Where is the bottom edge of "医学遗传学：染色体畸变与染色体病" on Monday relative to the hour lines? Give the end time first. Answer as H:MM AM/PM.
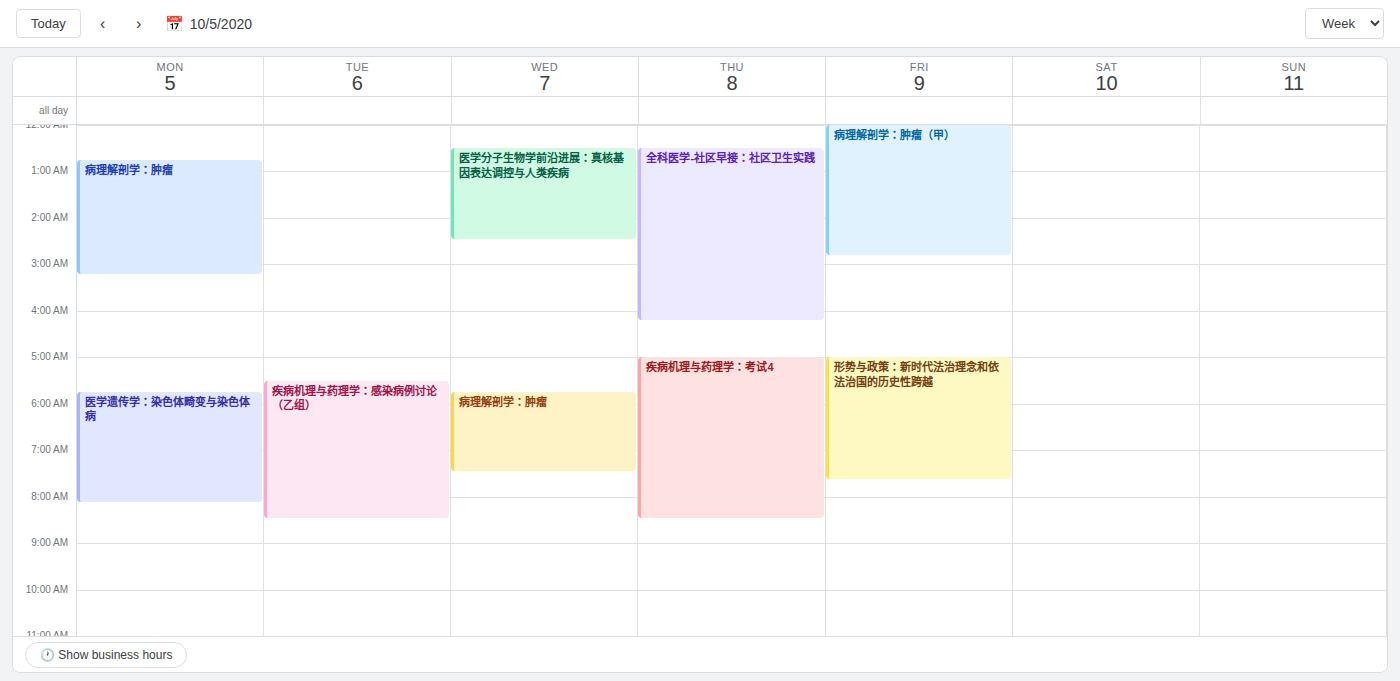
8:10 AM -- neither: 10 minutes below the 8 AM line and 50 minutes above the 9 AM line.